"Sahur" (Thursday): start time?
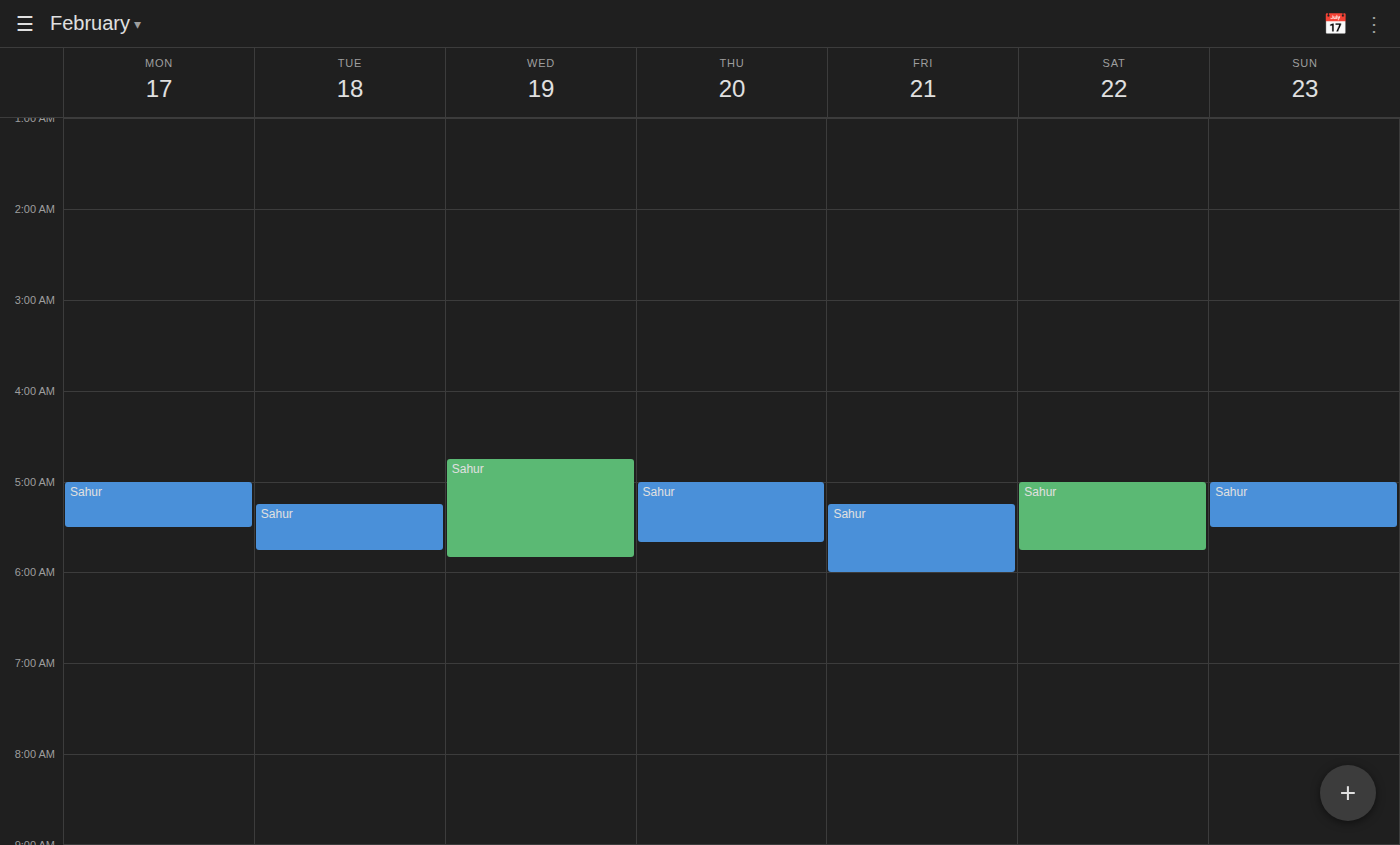
5:00 AM